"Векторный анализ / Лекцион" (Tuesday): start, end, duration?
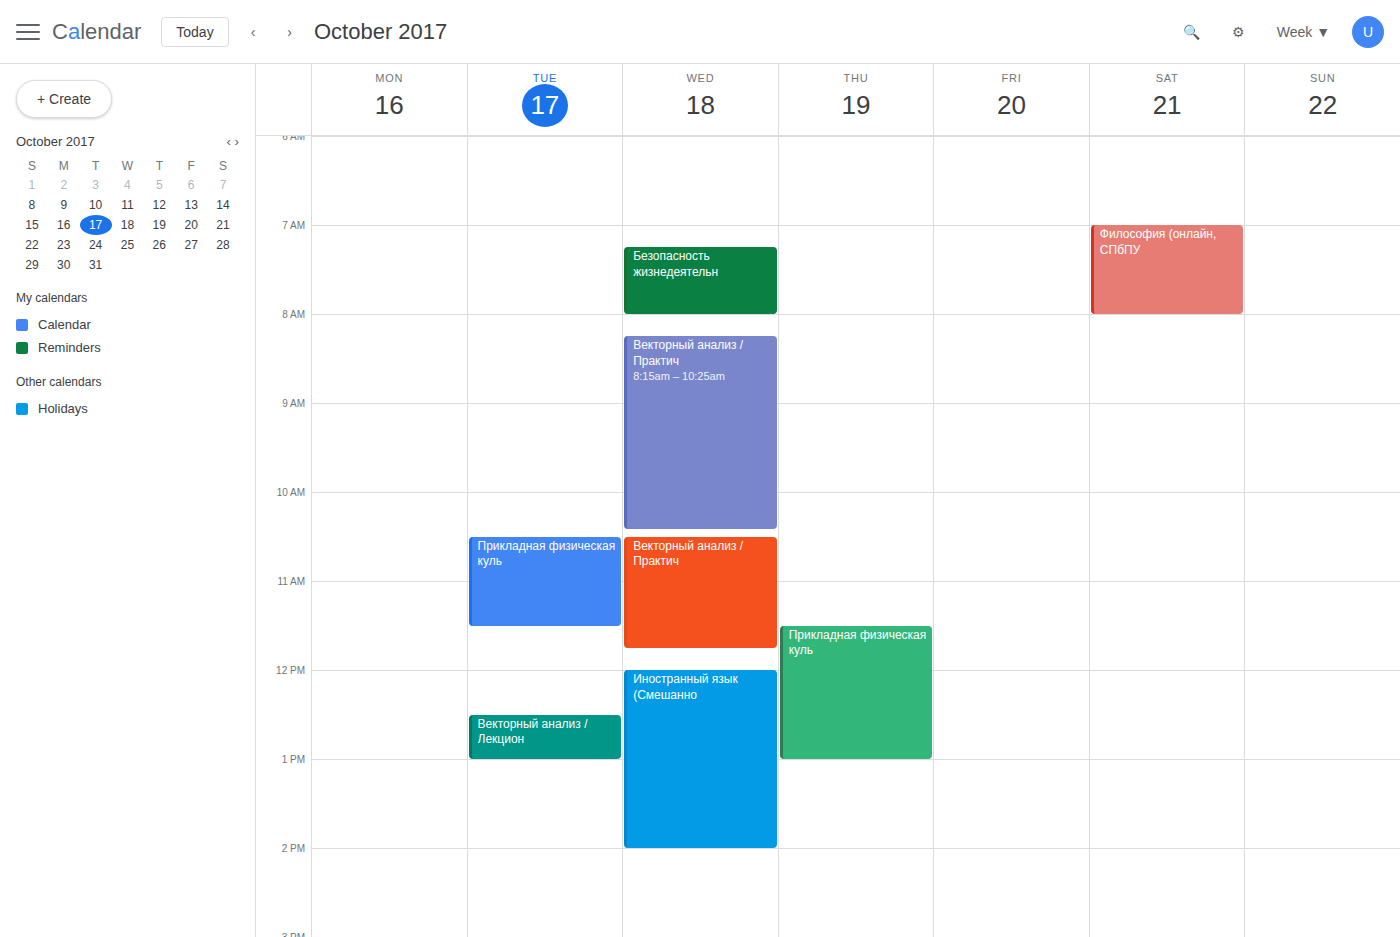
12:30 PM to 1:00 PM, 30 minutes